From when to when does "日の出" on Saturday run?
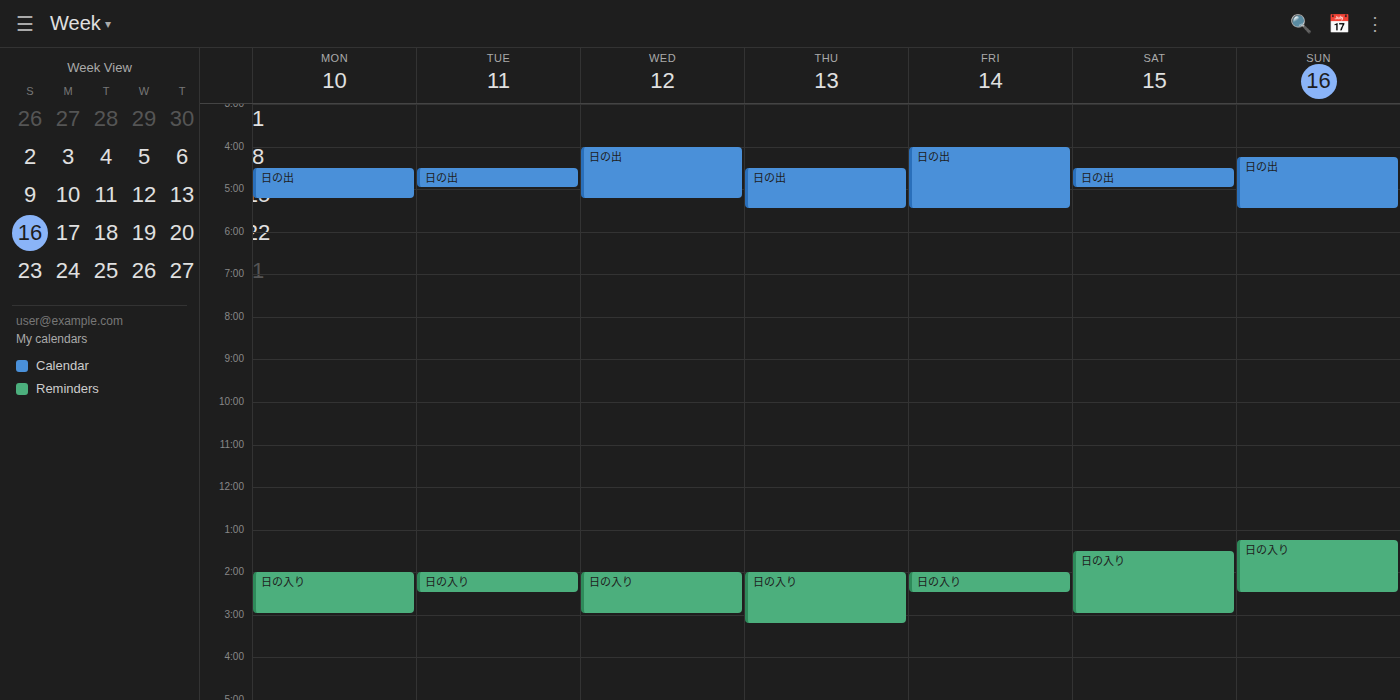
4:30 AM to 5:00 AM